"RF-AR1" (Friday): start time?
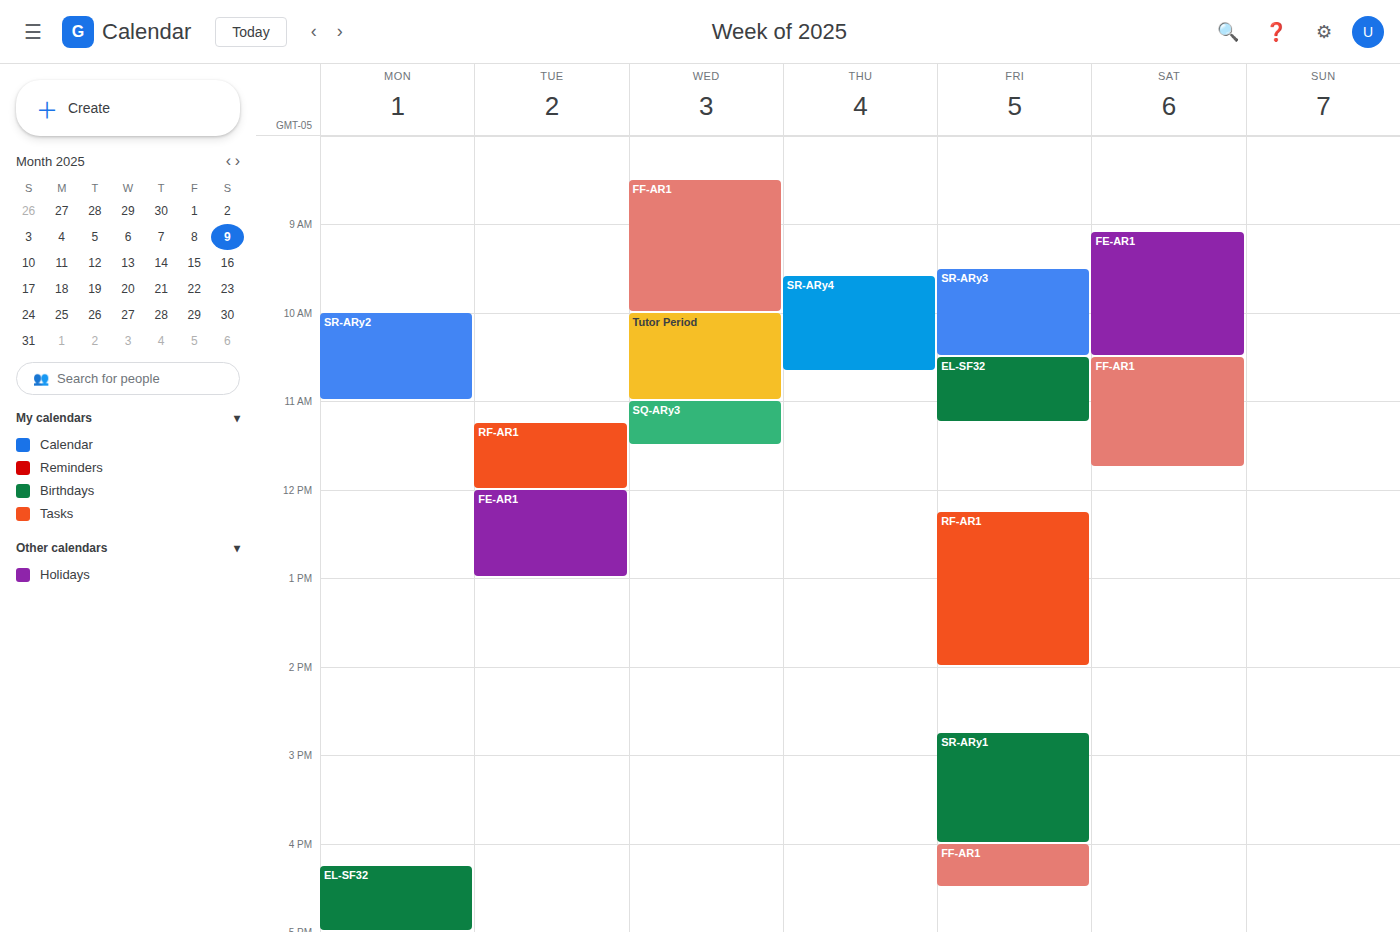
12:15 PM